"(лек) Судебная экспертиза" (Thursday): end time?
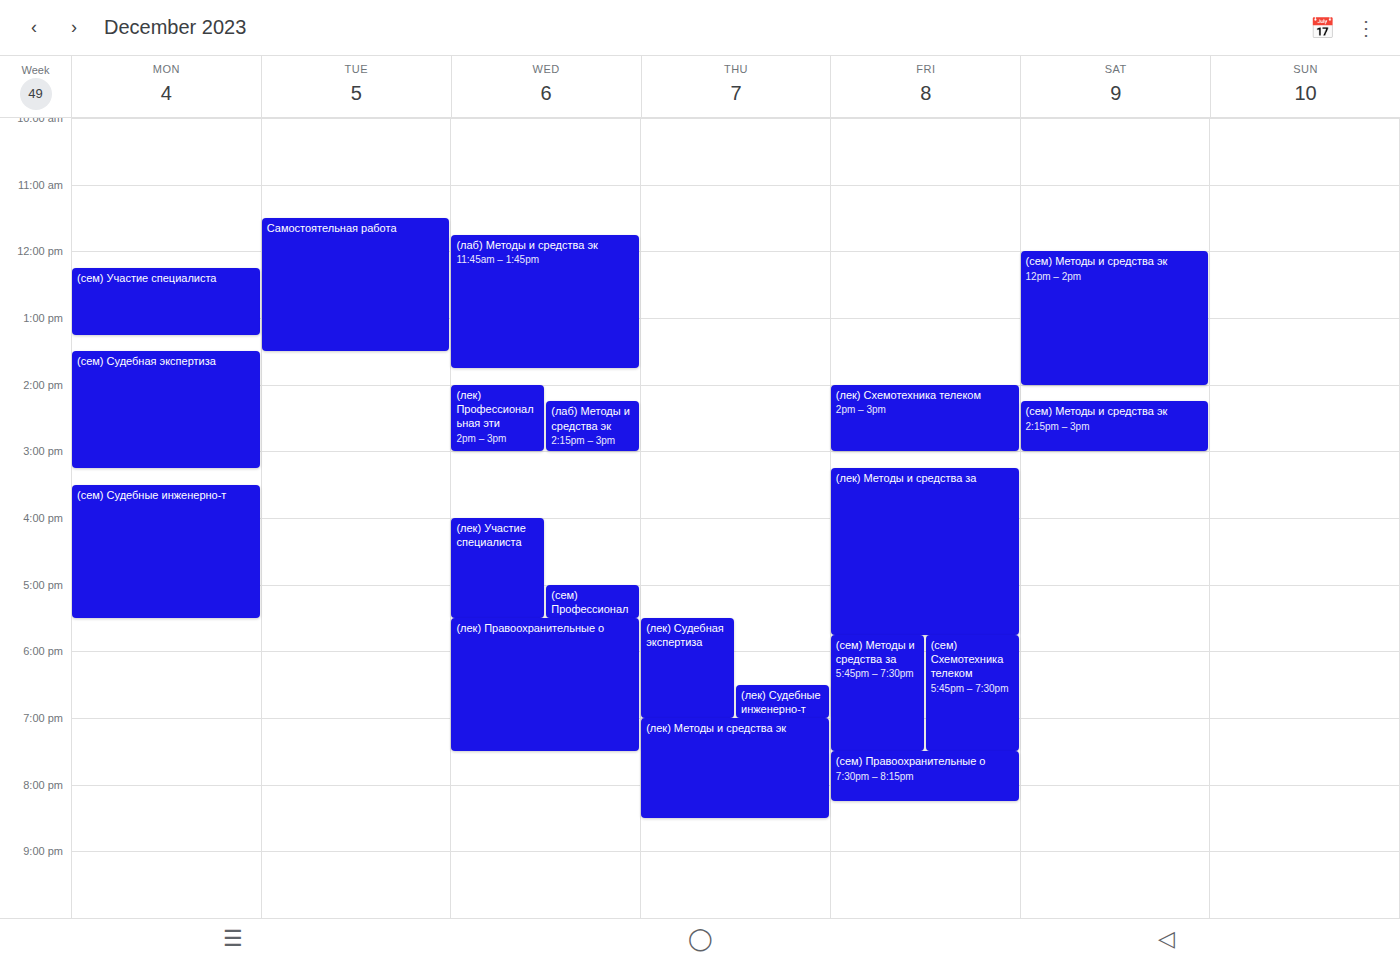
7:00 PM